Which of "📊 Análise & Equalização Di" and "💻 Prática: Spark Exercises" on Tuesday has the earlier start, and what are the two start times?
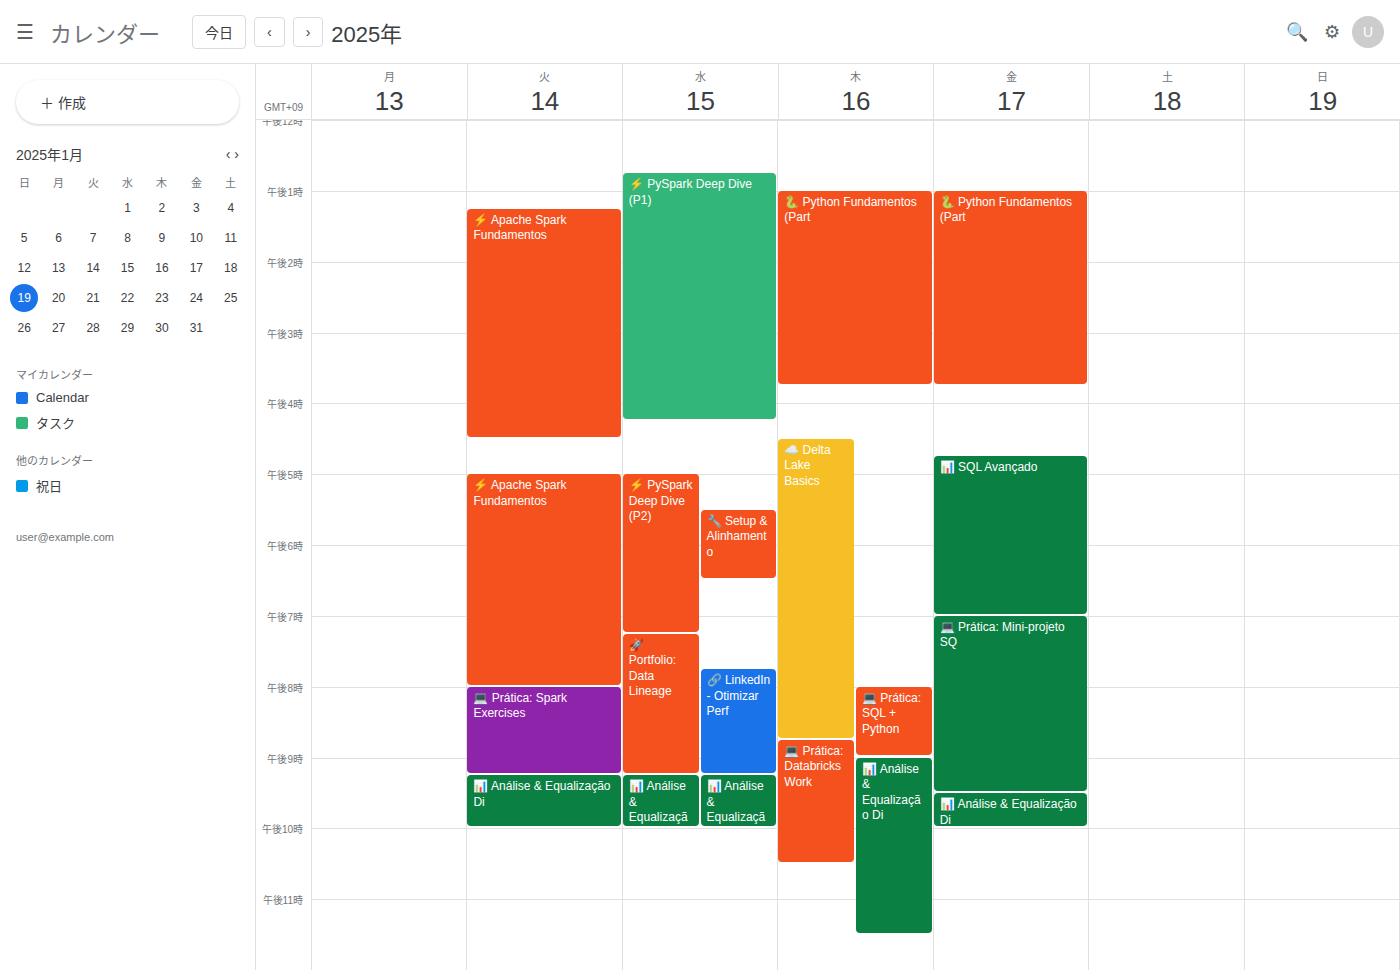
"💻 Prática: Spark Exercises" 8:00 PM; "📊 Análise & Equalização Di" 9:15 PM.